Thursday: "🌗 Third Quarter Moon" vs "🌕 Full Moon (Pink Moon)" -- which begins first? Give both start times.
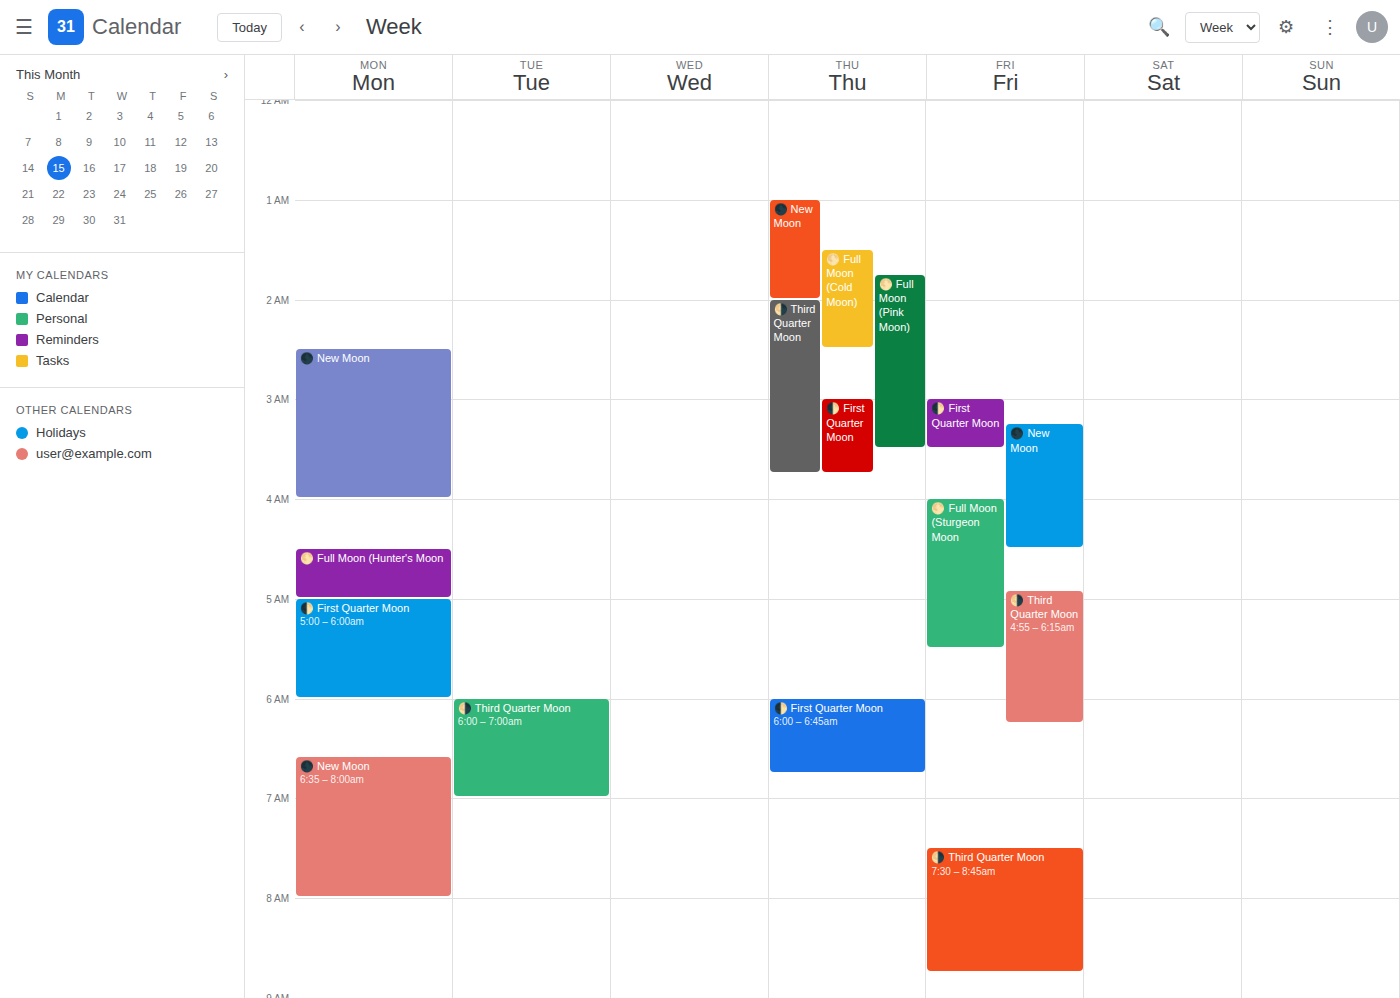
"🌕 Full Moon (Pink Moon)" 1:45 AM; "🌗 Third Quarter Moon" 2:00 AM.